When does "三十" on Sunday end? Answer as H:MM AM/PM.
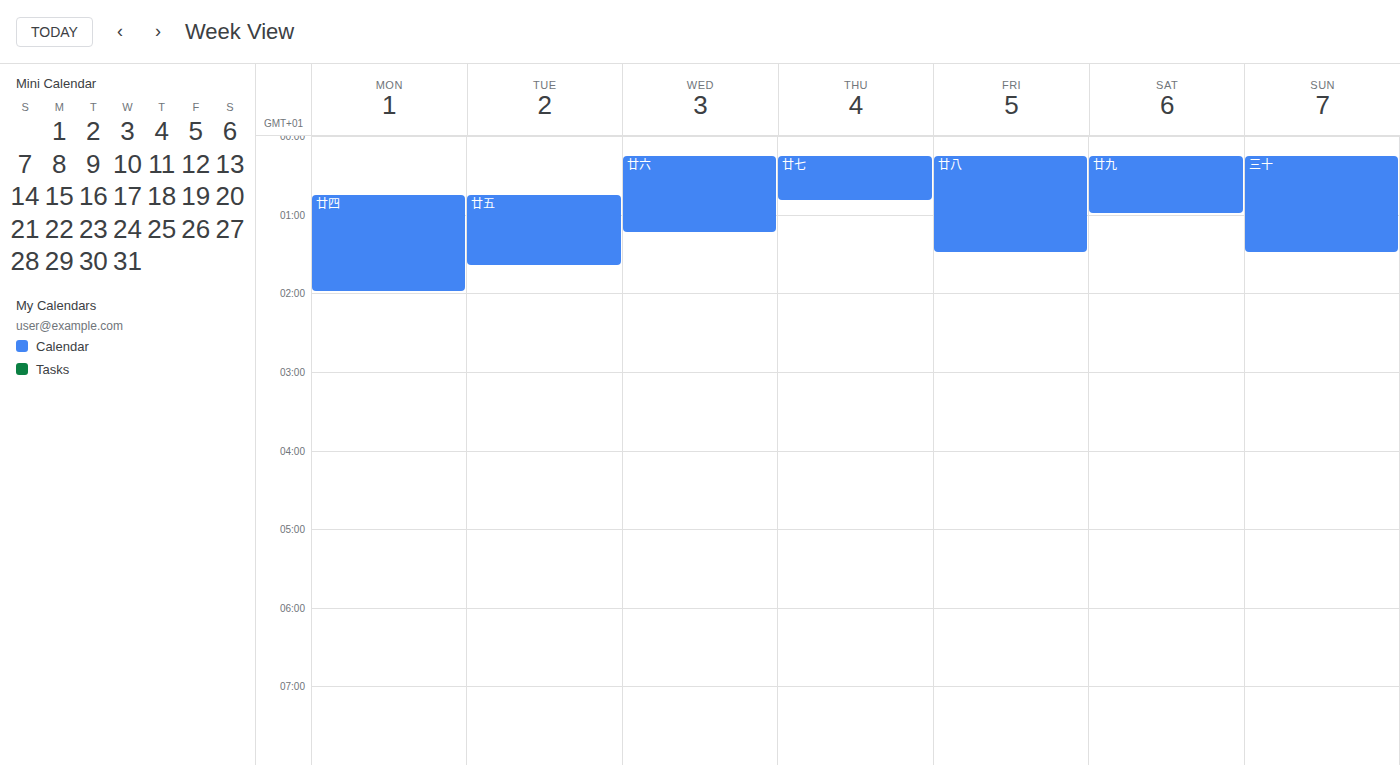
1:30 AM